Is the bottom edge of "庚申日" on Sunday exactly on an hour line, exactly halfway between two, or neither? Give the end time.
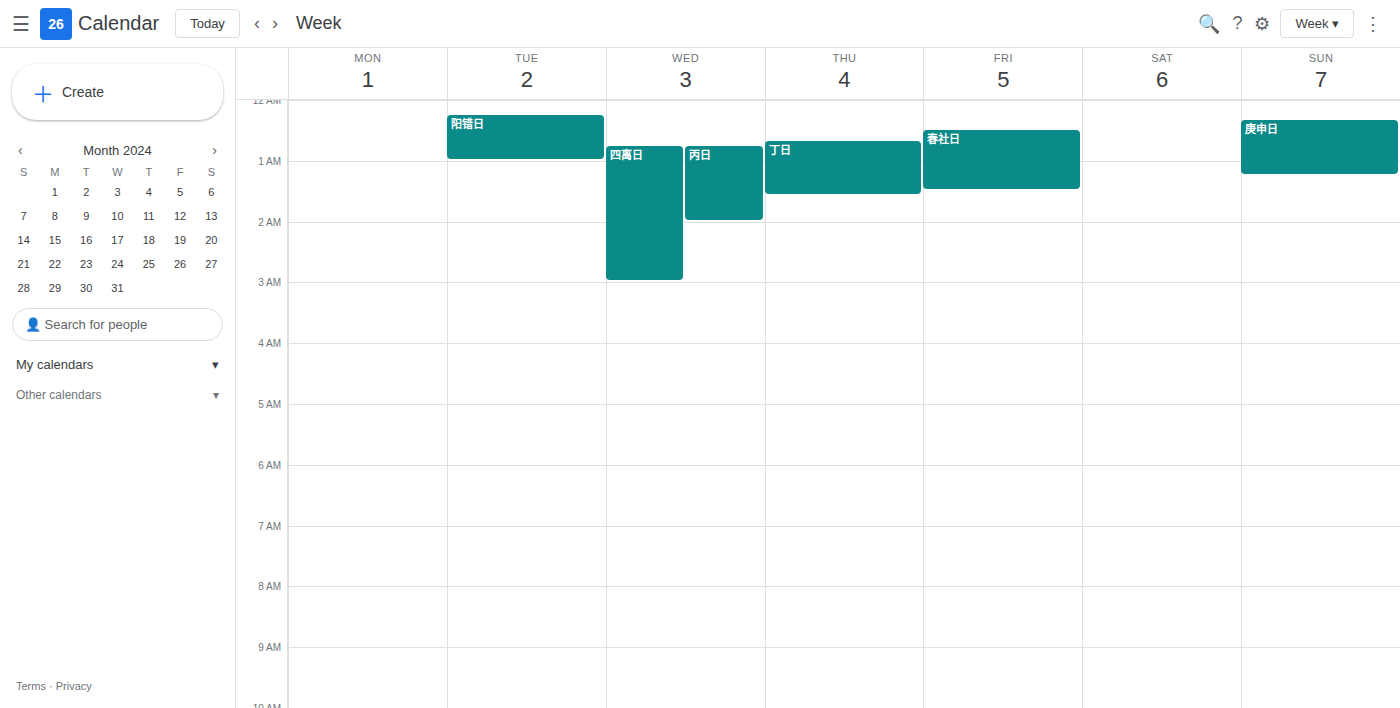
1:15 AM -- neither: a quarter of the way from the 1 AM line to the 2 AM line.